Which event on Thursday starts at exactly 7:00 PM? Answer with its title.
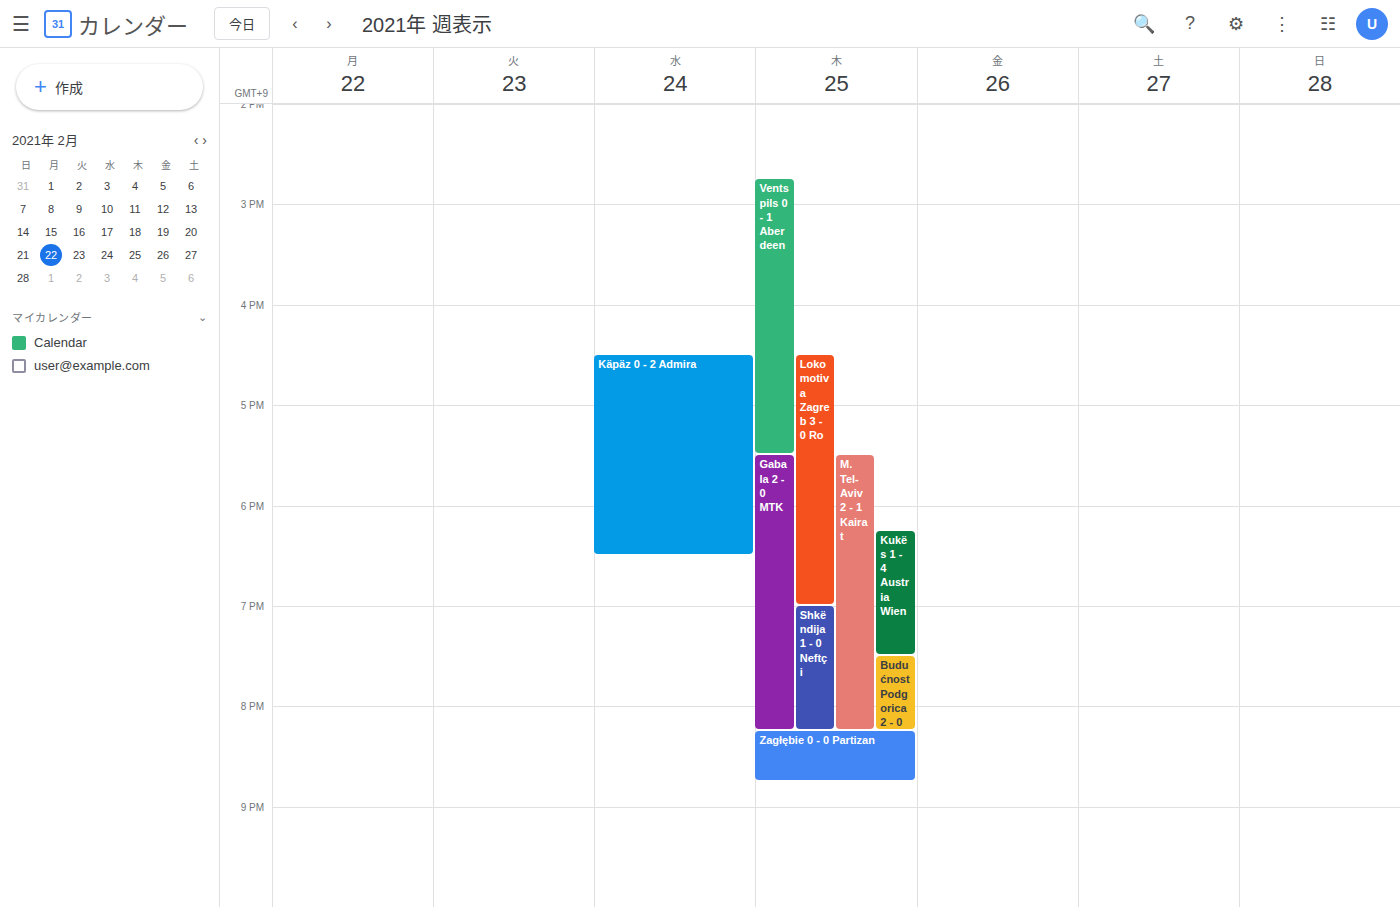
"Shkëndija 1 - 0 Neftçi"